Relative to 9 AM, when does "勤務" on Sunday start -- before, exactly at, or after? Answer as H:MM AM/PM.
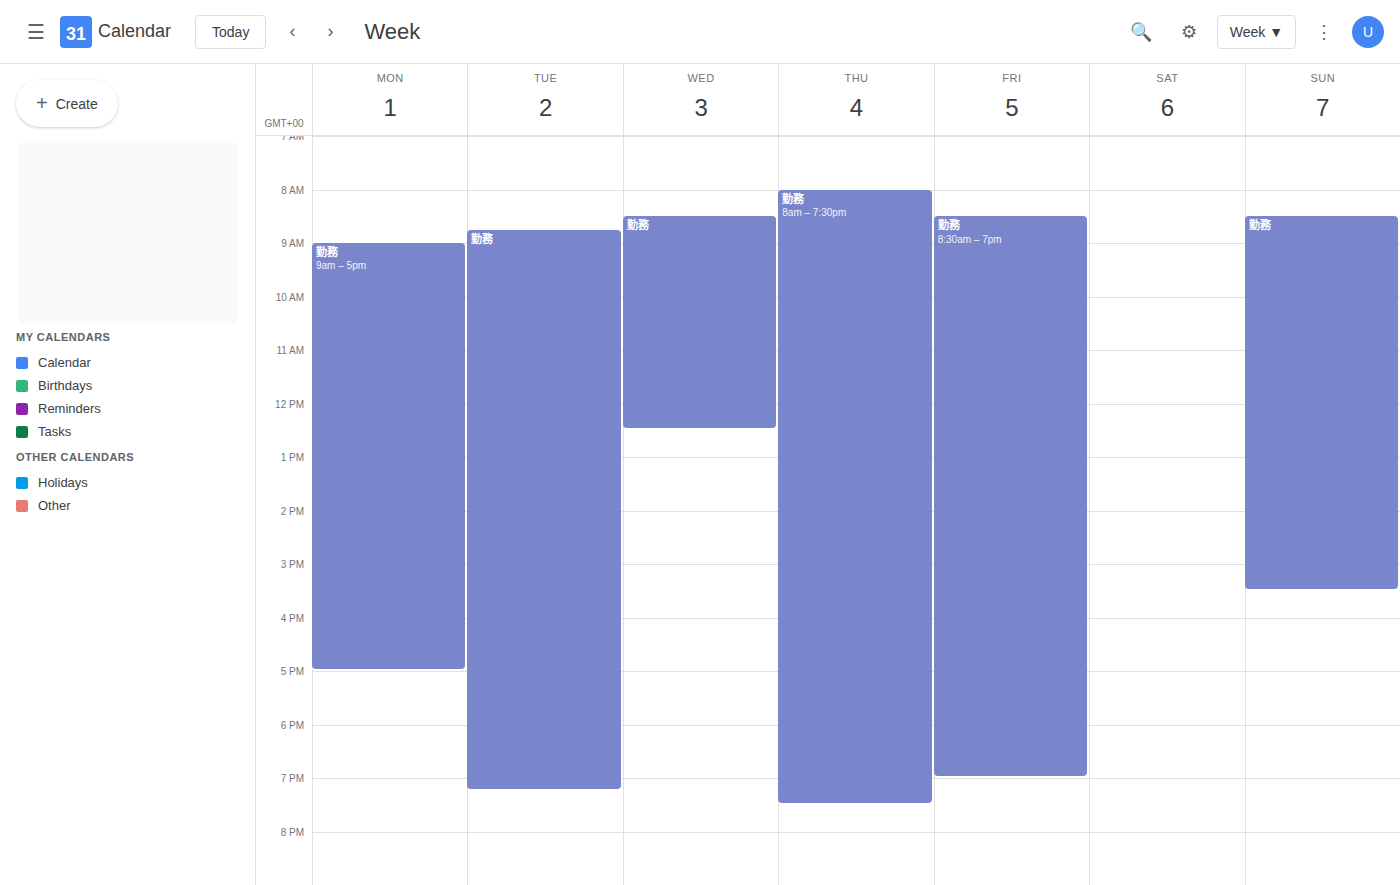
8:30 AM -- before 9 AM, 30 minutes above the 9 AM line.